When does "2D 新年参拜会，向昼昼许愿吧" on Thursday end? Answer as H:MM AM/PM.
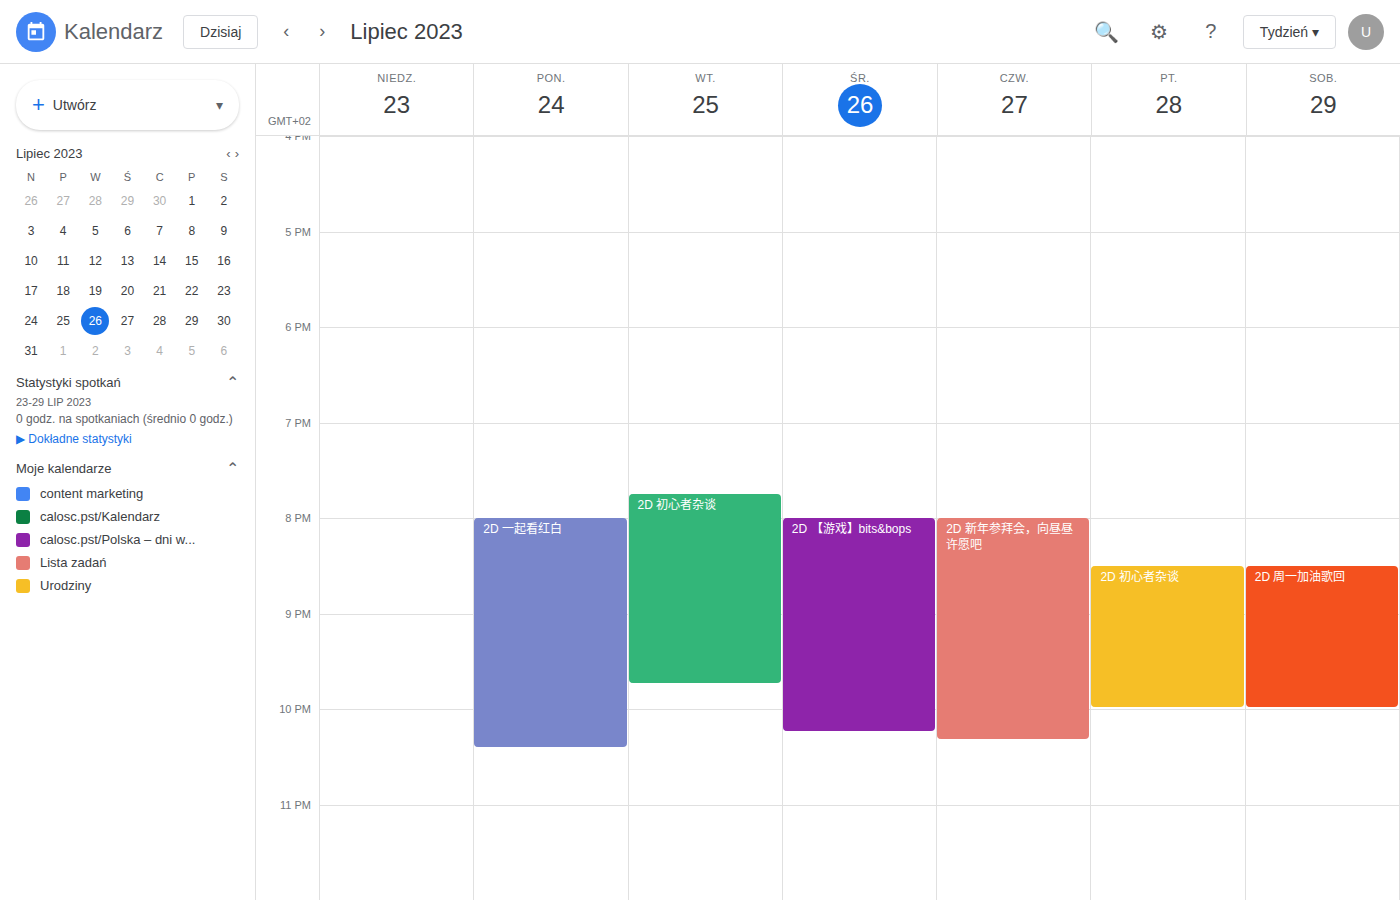
10:20 PM